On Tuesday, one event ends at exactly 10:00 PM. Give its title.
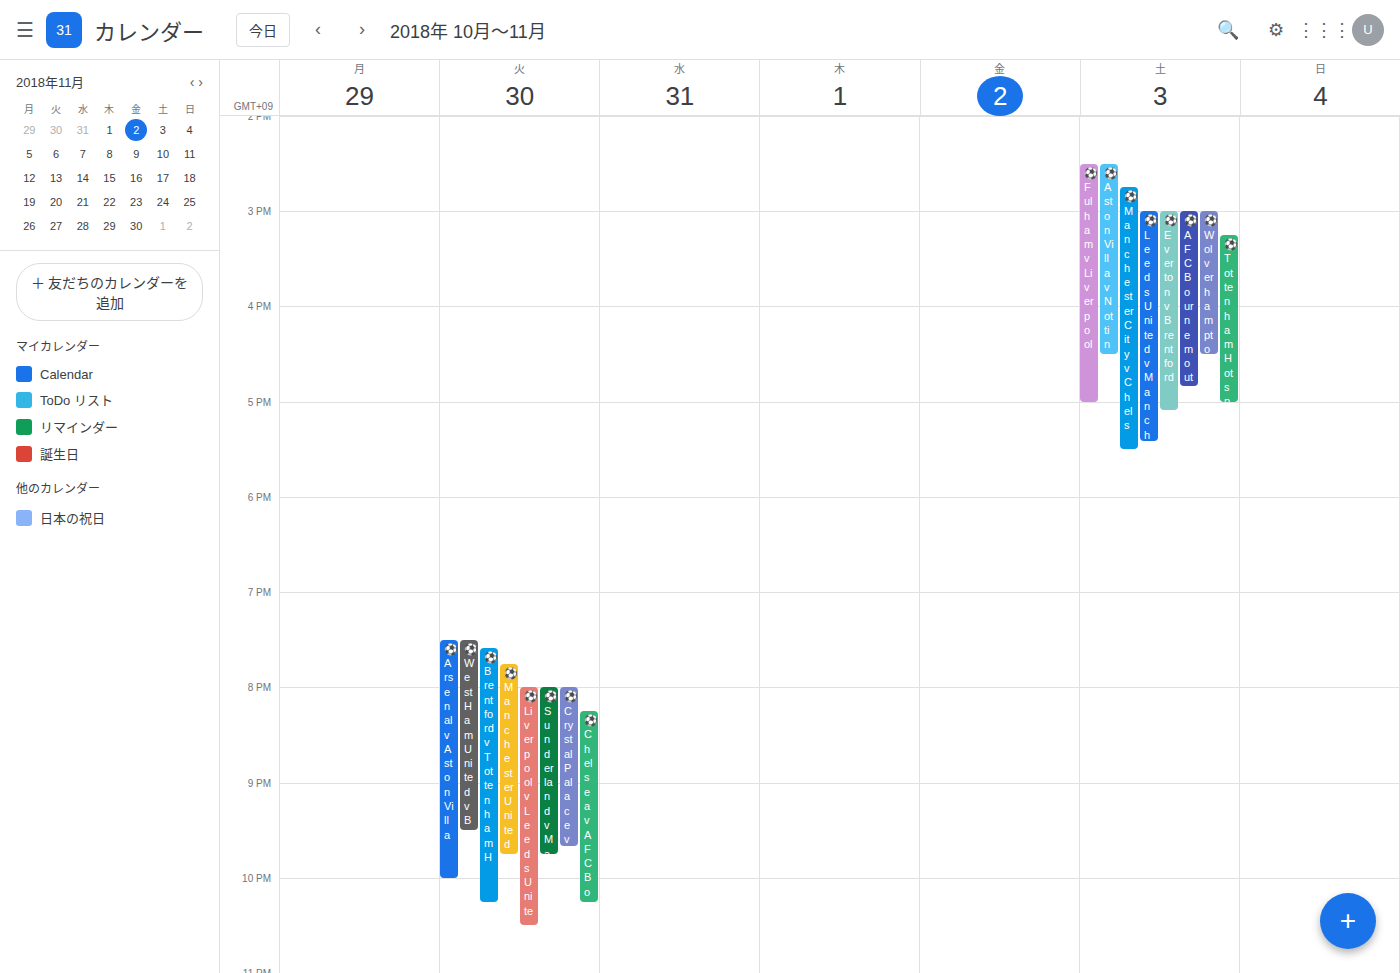
"⚽️ Arsenal v Aston Villa"